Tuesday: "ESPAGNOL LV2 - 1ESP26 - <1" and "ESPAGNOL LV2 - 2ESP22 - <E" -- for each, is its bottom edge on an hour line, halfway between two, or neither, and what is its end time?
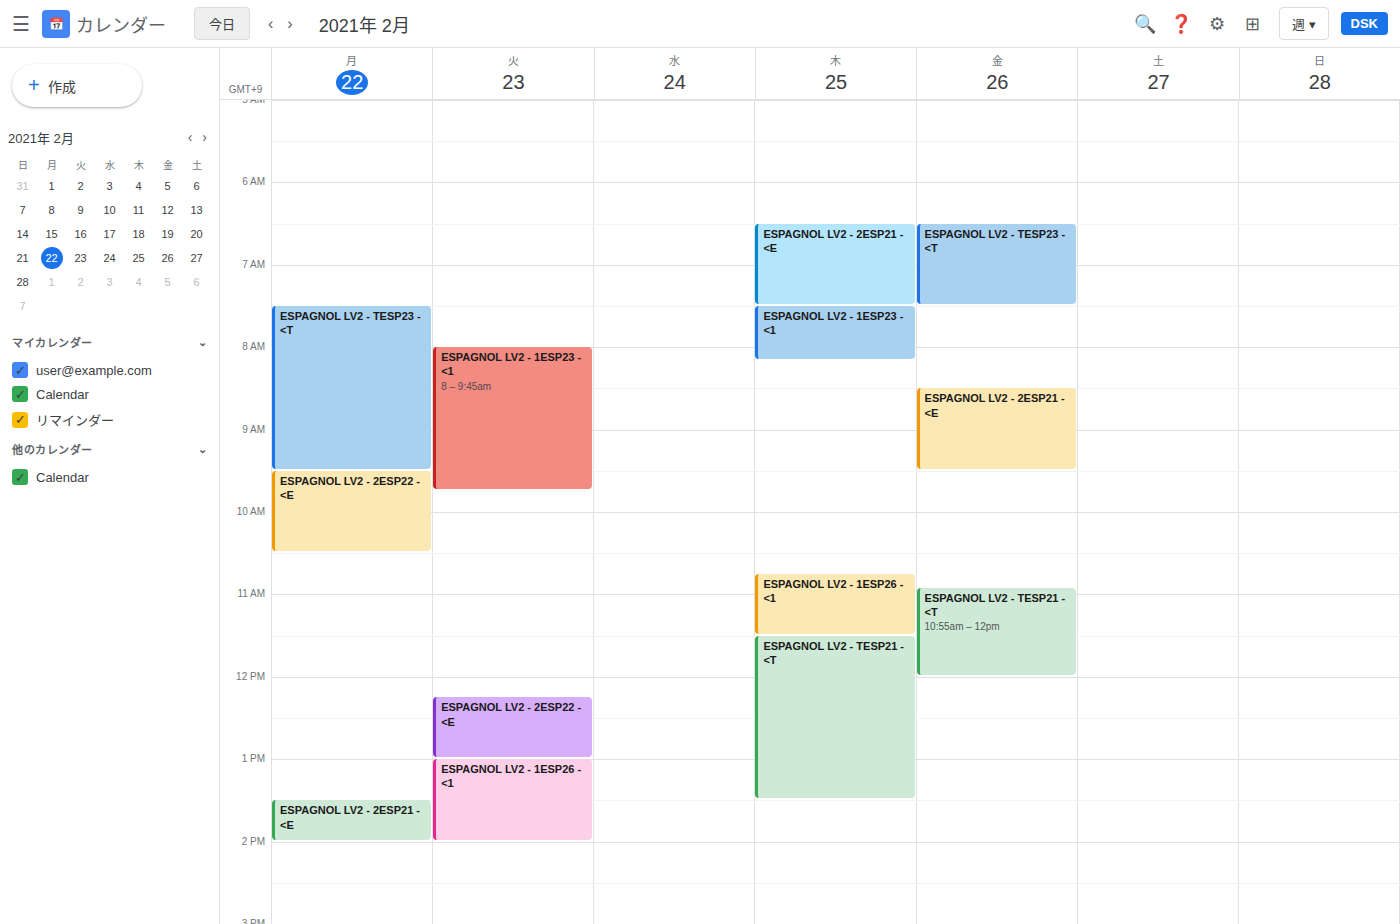
"ESPAGNOL LV2 - 1ESP26 - <1": 2:00 PM, exactly on the 2 PM line. "ESPAGNOL LV2 - 2ESP22 - <E": 1:00 PM, exactly on the 1 PM line.